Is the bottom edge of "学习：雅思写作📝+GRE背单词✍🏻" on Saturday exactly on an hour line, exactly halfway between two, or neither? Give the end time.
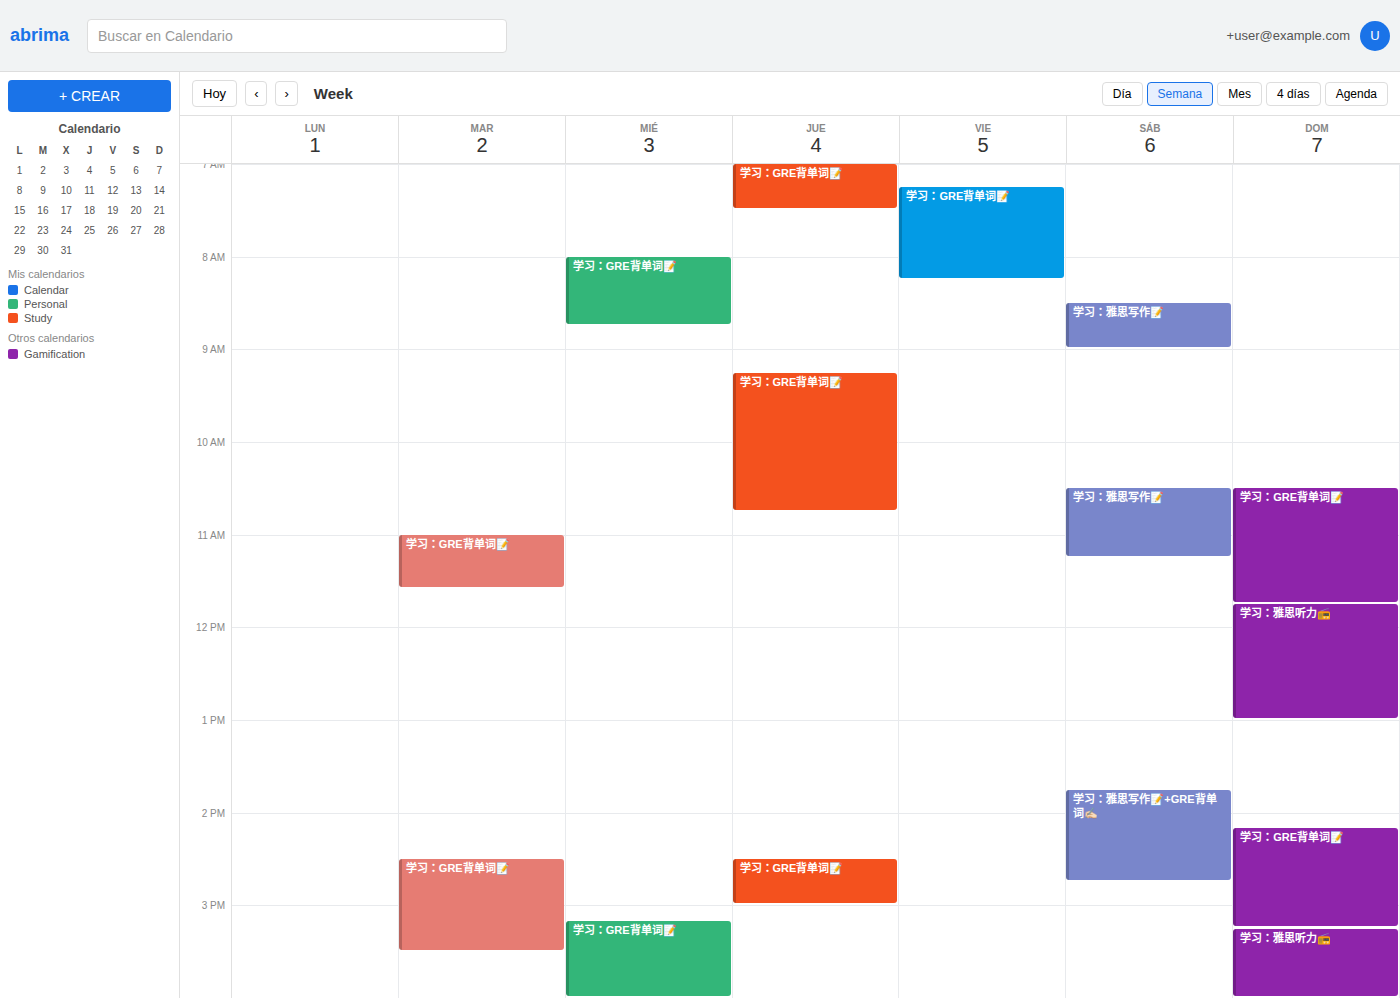
2:45 PM -- neither: three quarters of the way from the 2 PM line to the 3 PM line.